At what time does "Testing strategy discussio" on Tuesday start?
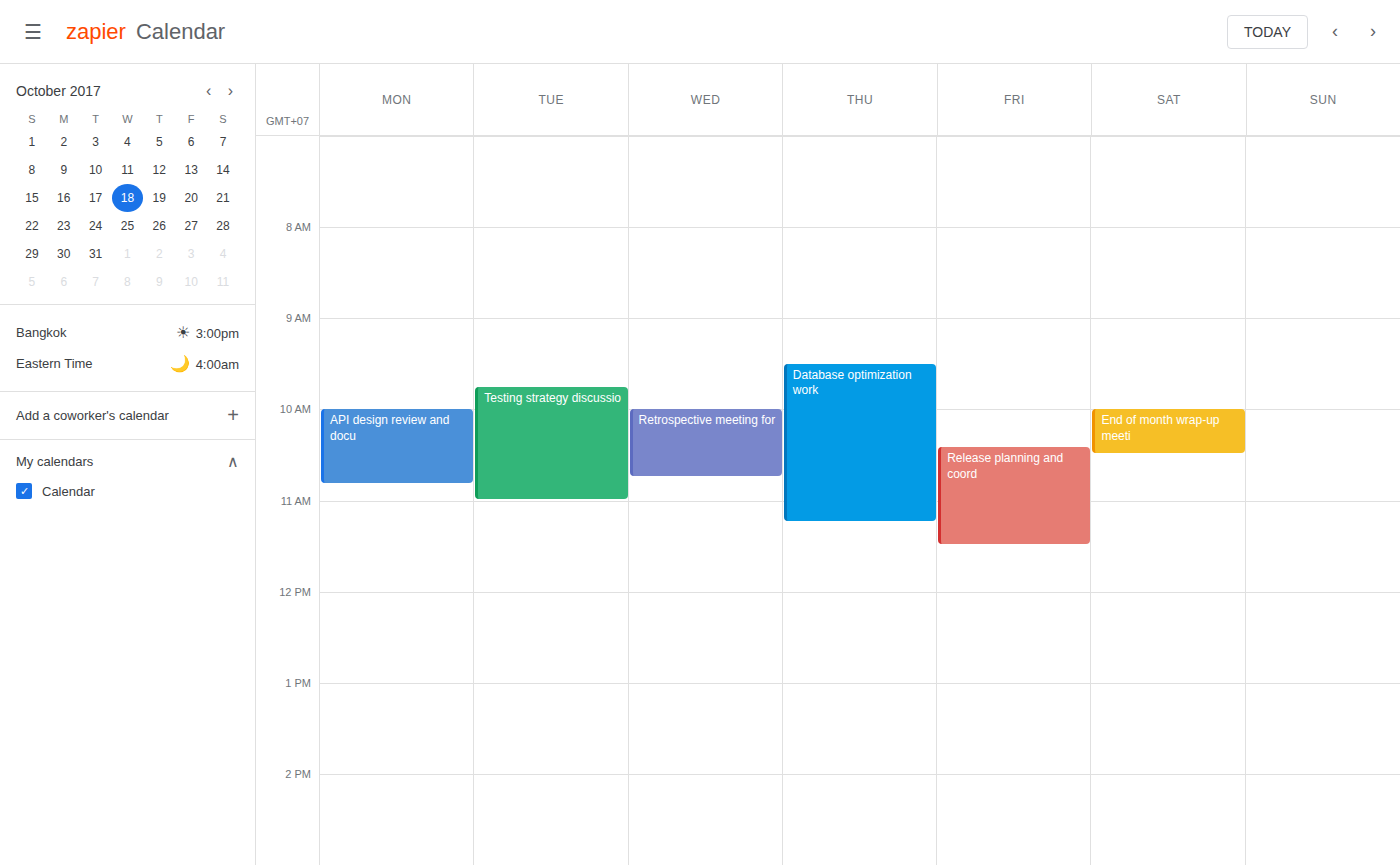
9:45 AM